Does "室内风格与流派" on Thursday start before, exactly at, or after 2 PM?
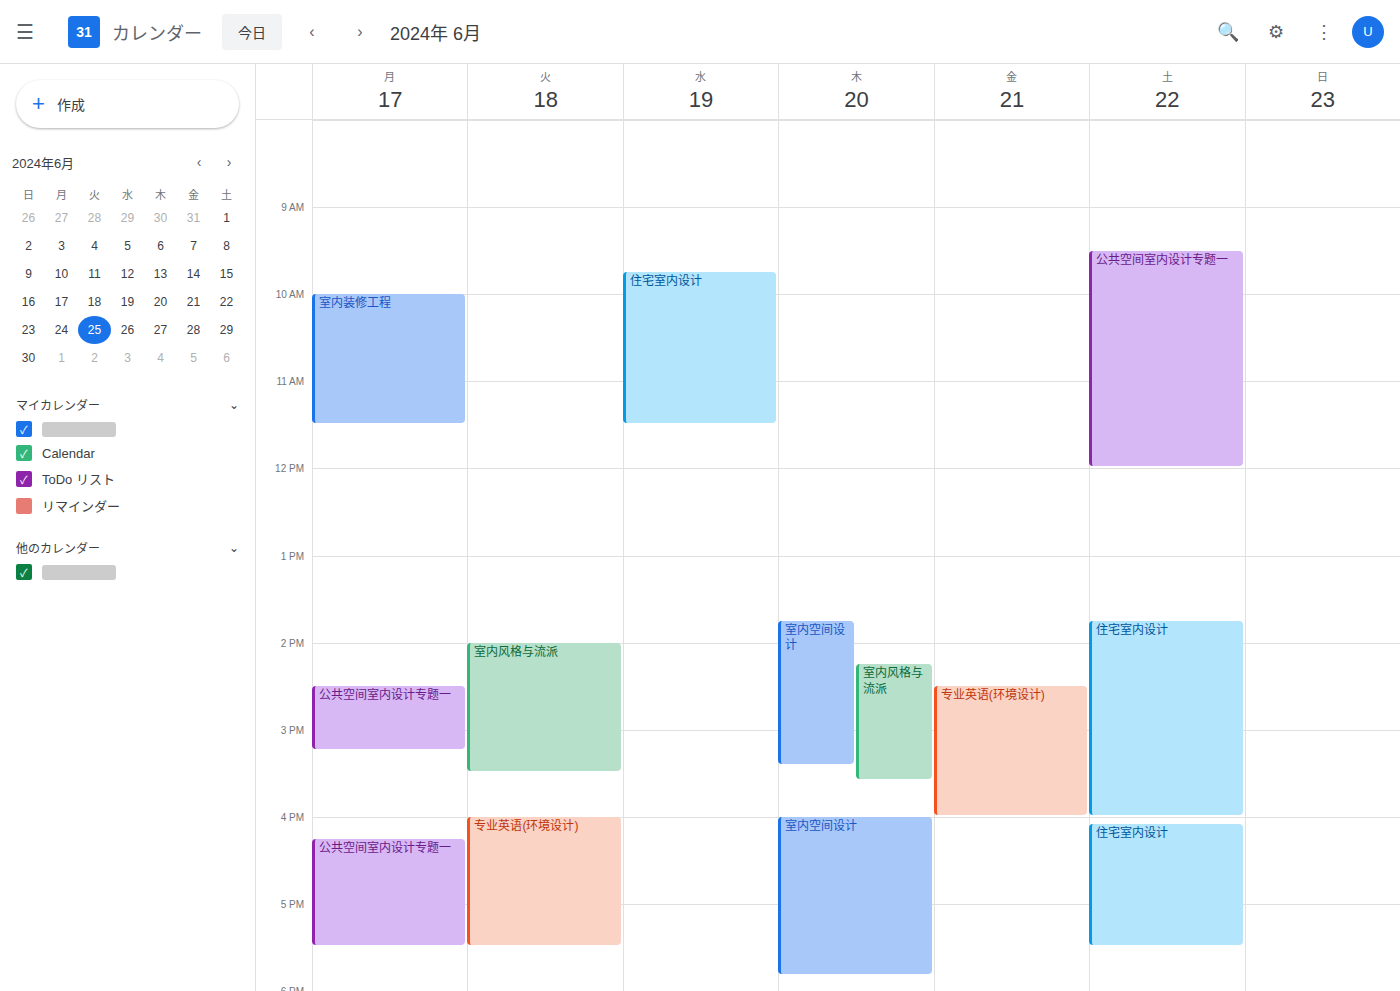
2:15 PM -- after 2 PM, 15 minutes below the 2 PM line.